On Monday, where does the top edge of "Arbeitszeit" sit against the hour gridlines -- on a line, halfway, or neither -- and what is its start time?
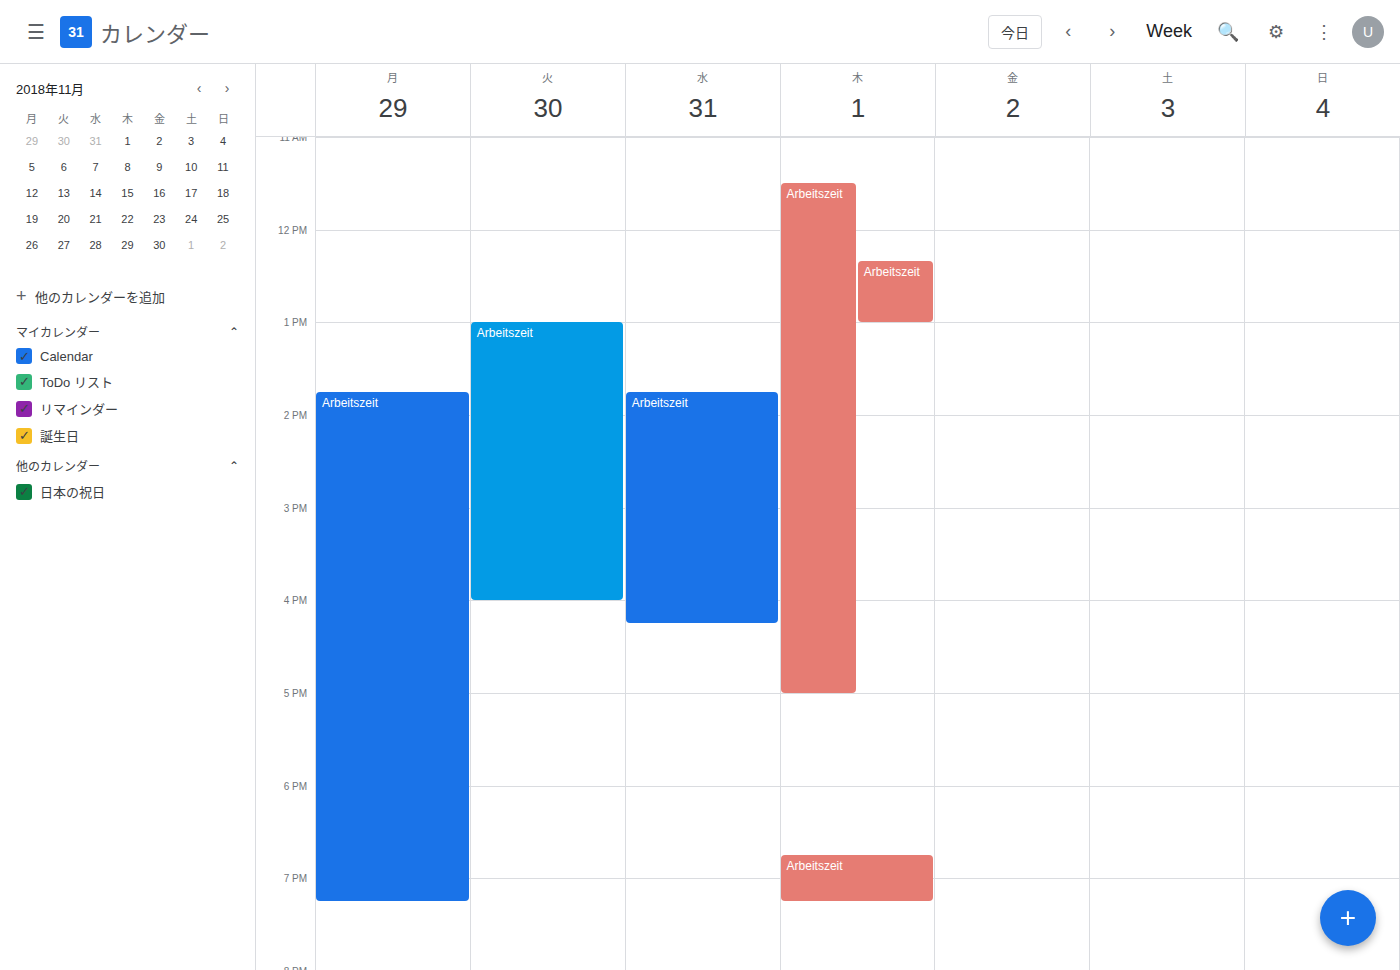
1:45 PM -- neither: three quarters of the way from the 1 PM line to the 2 PM line.